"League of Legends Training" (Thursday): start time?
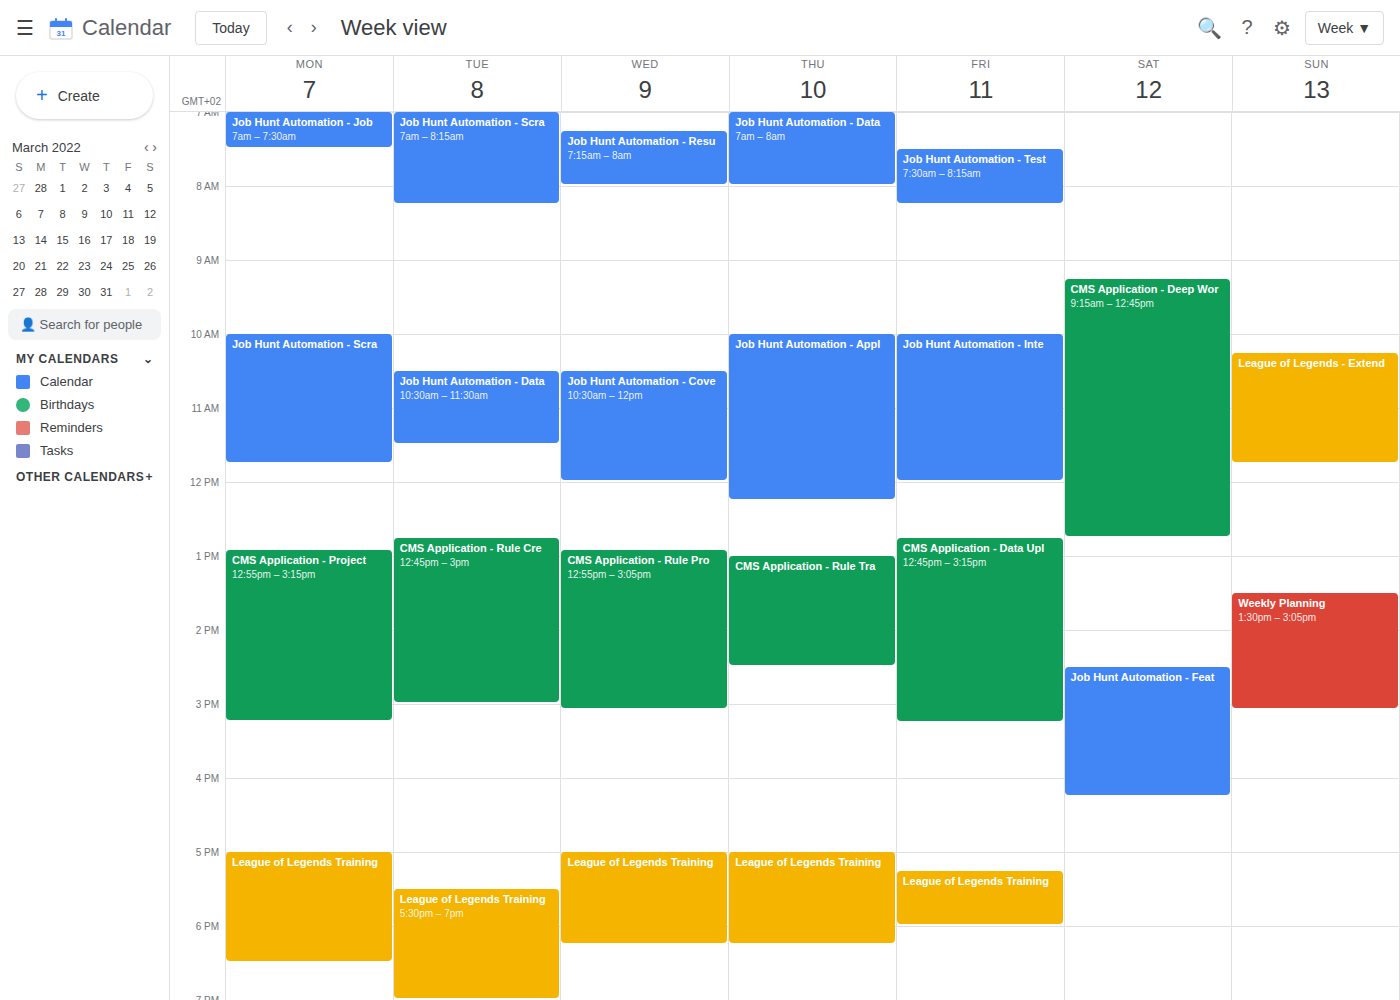
5:00 PM